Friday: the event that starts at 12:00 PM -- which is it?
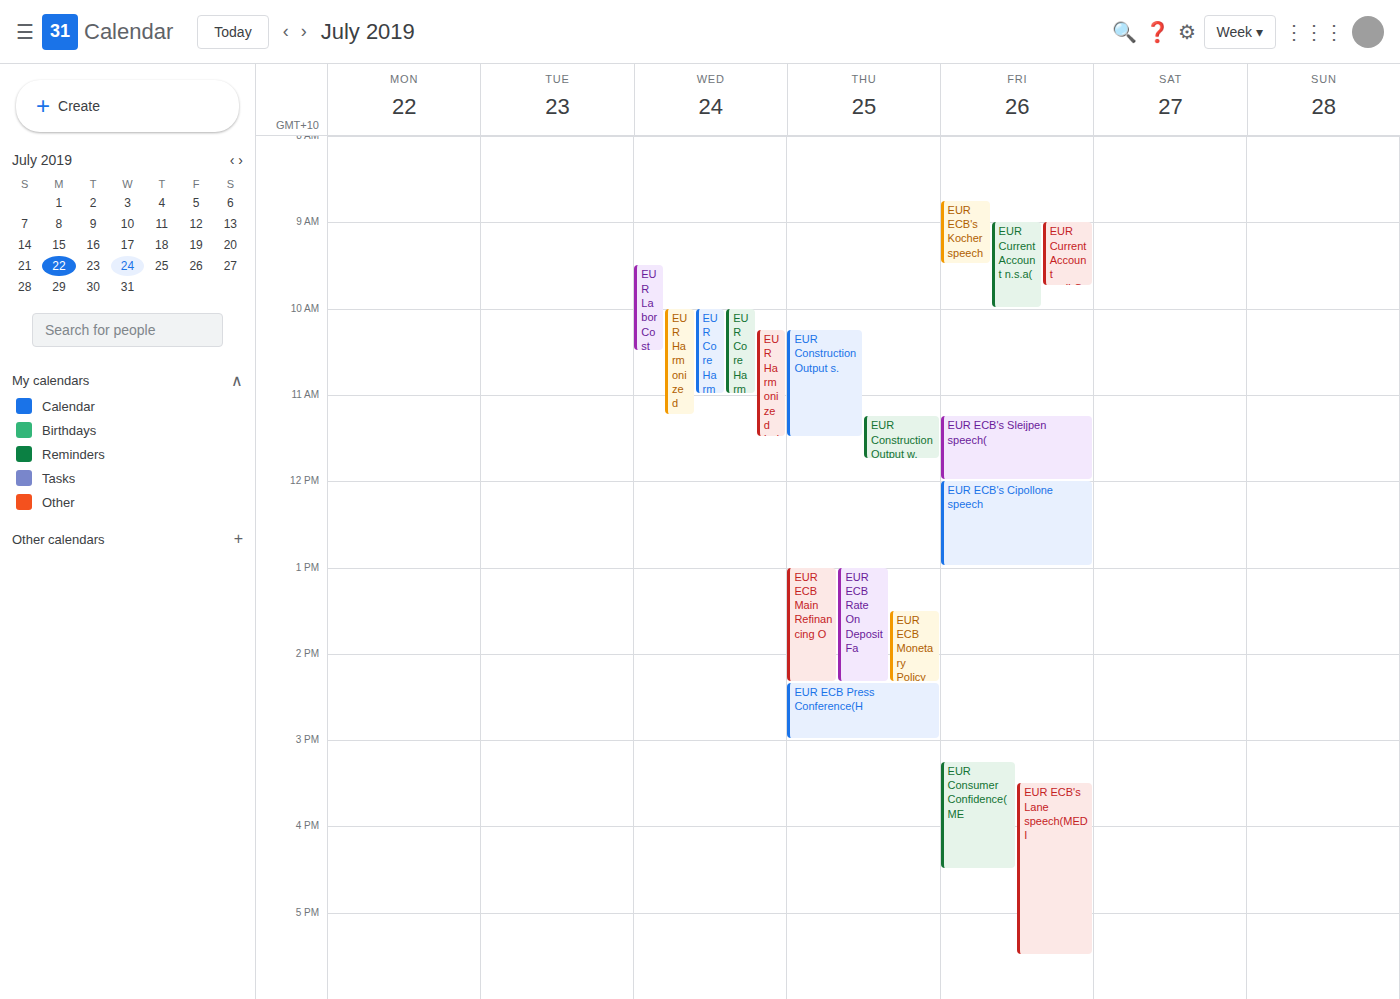
"EUR ECB's Cipollone speech"